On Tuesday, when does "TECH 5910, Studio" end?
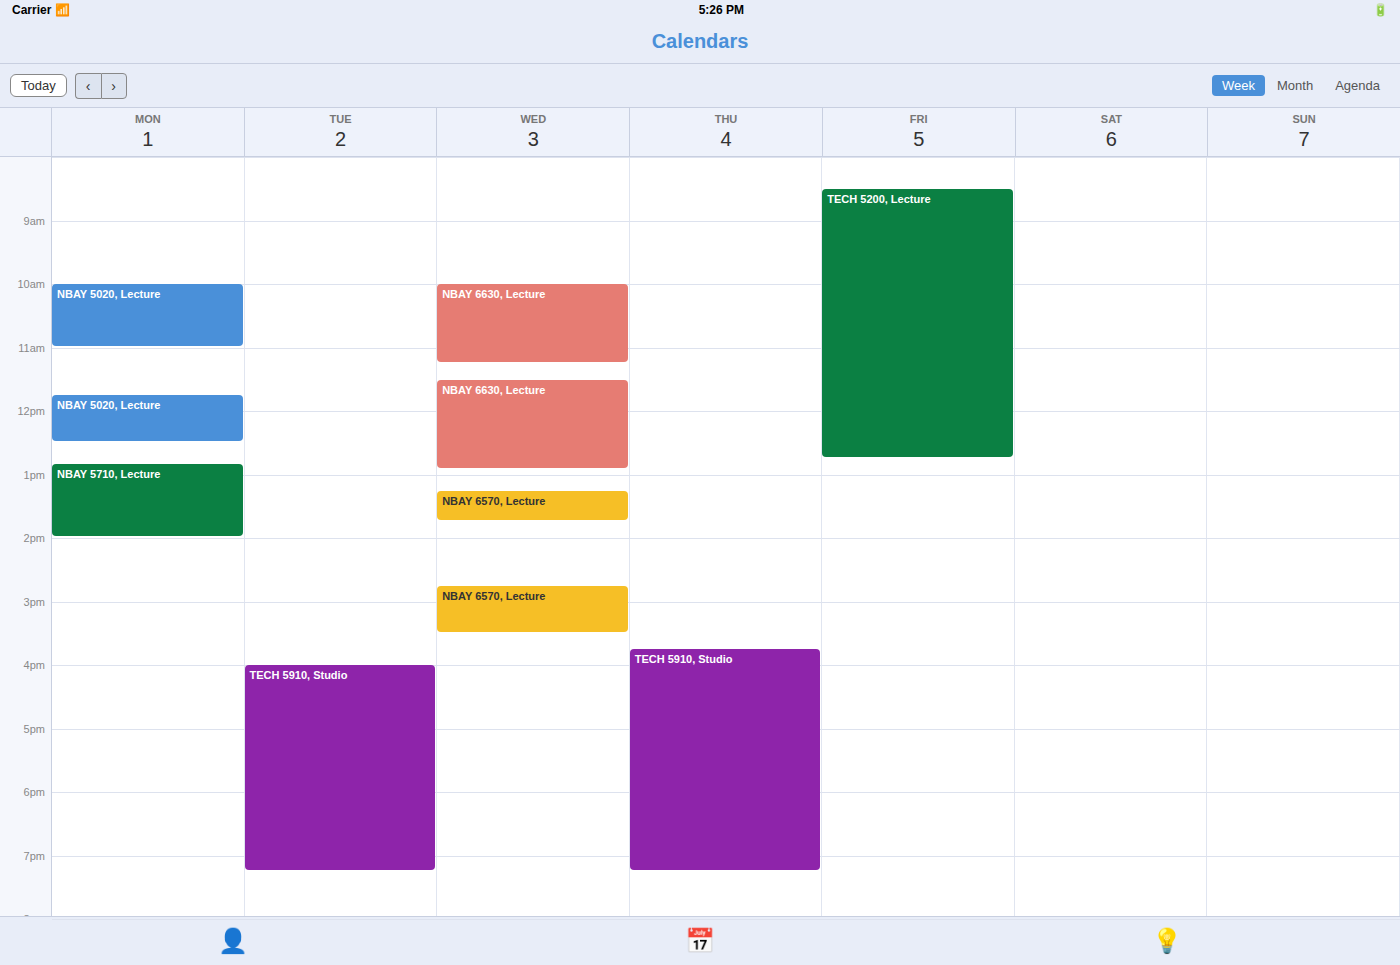
7:15 PM